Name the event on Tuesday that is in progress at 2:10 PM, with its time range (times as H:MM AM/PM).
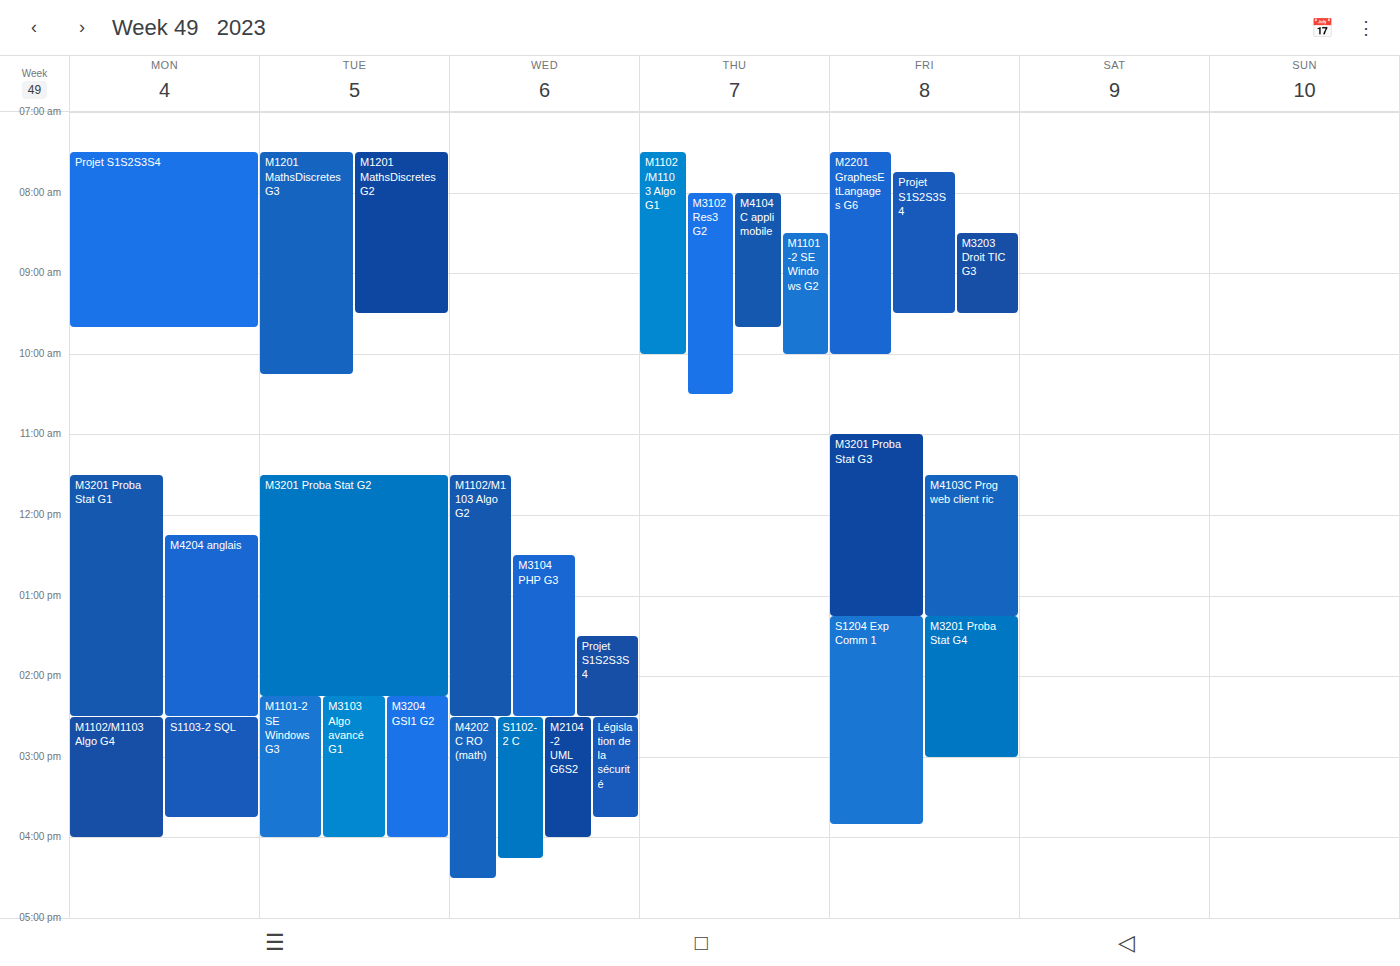
"M3201 Proba Stat G2", 11:30 AM to 2:15 PM